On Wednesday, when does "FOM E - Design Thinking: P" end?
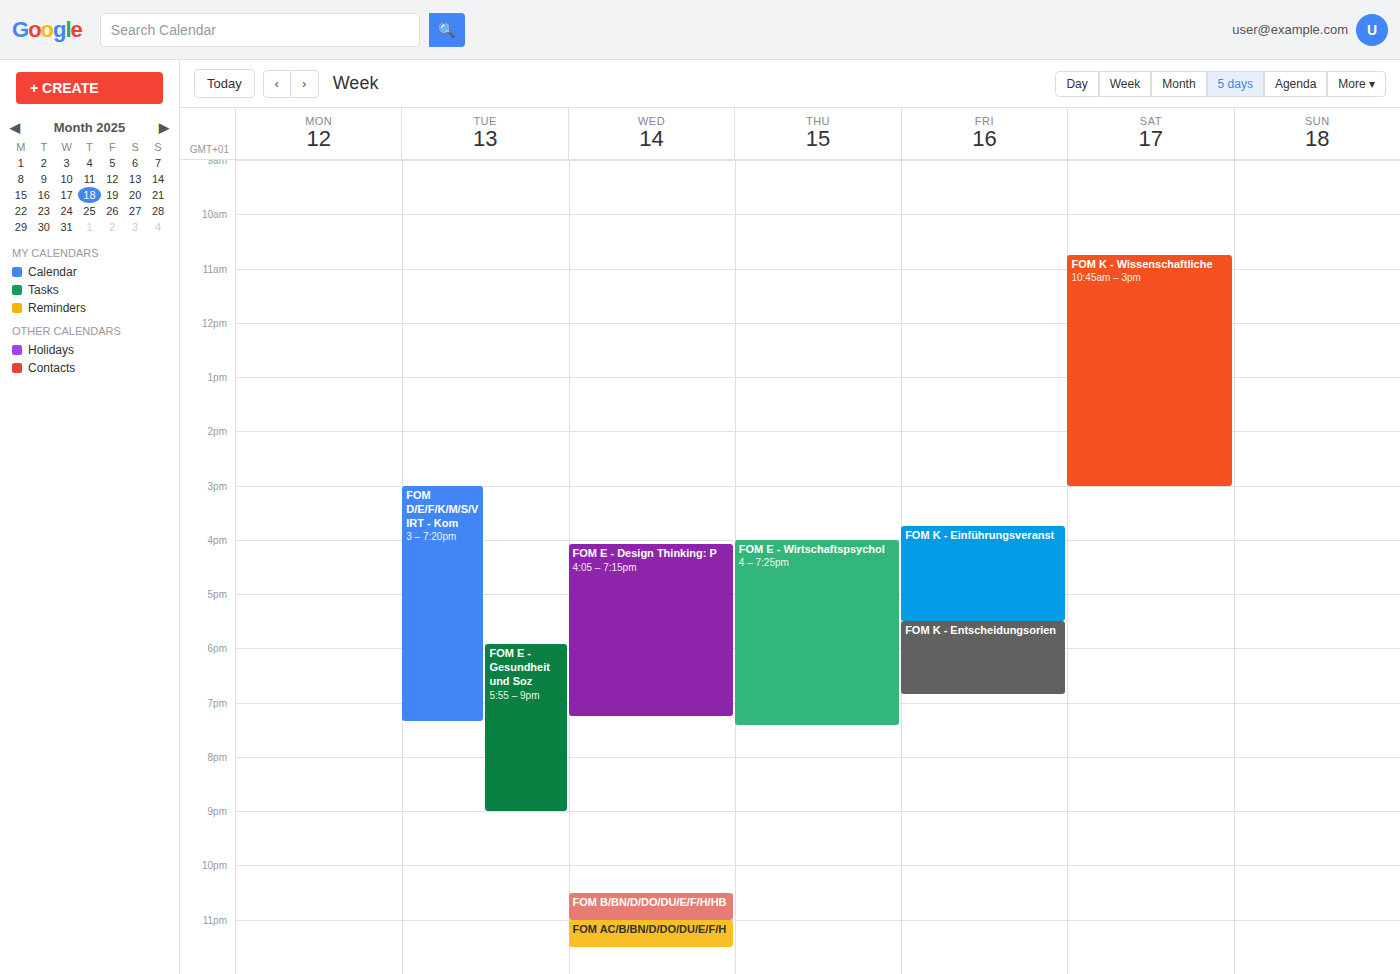
7:15 PM